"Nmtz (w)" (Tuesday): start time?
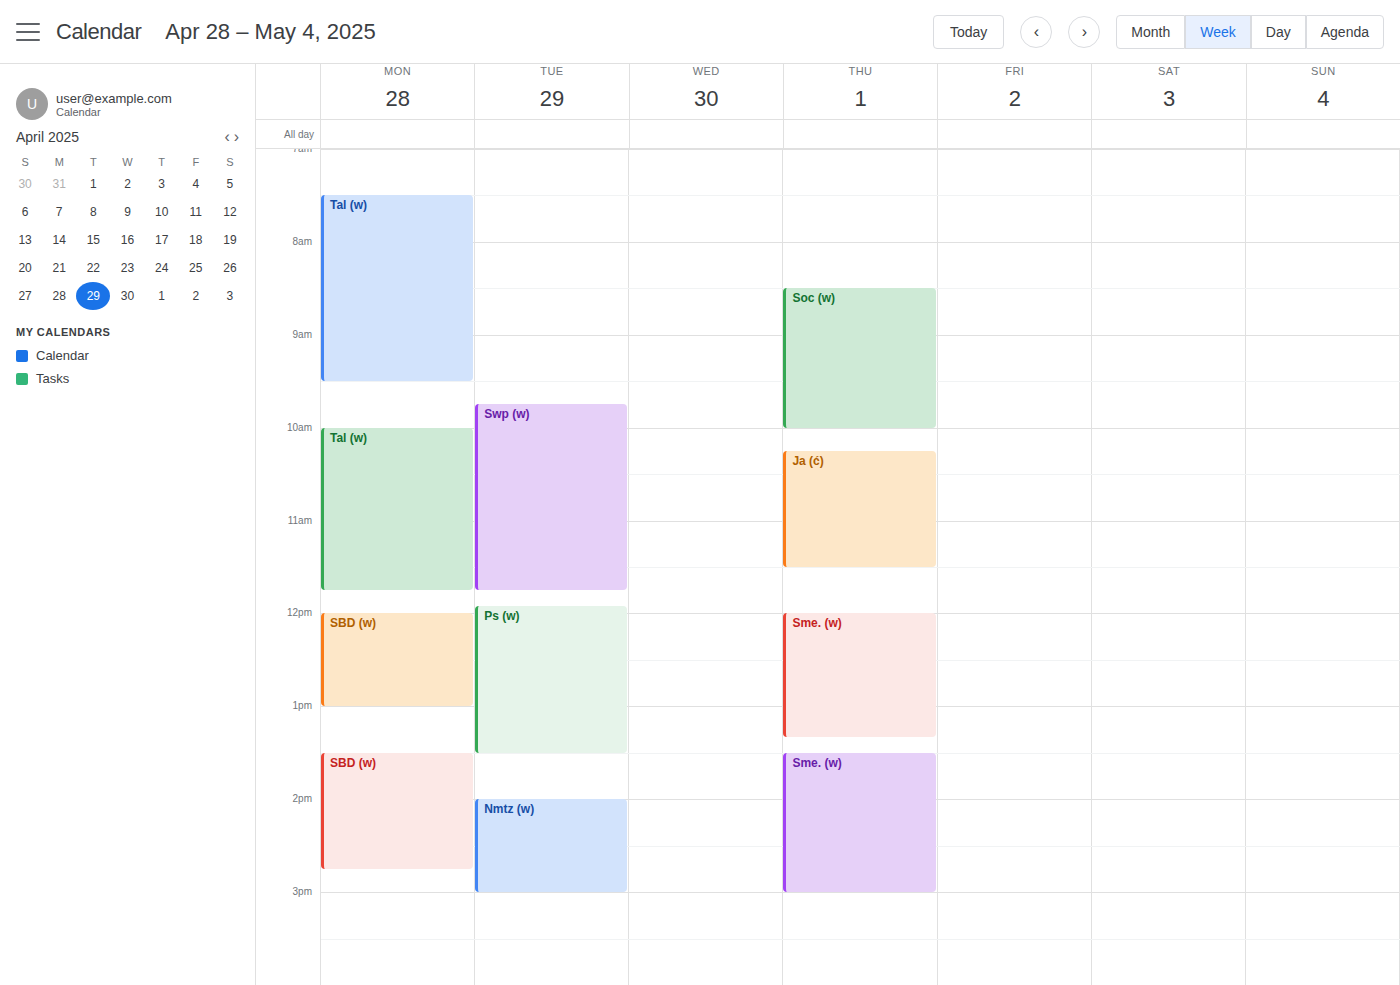
2:00 PM